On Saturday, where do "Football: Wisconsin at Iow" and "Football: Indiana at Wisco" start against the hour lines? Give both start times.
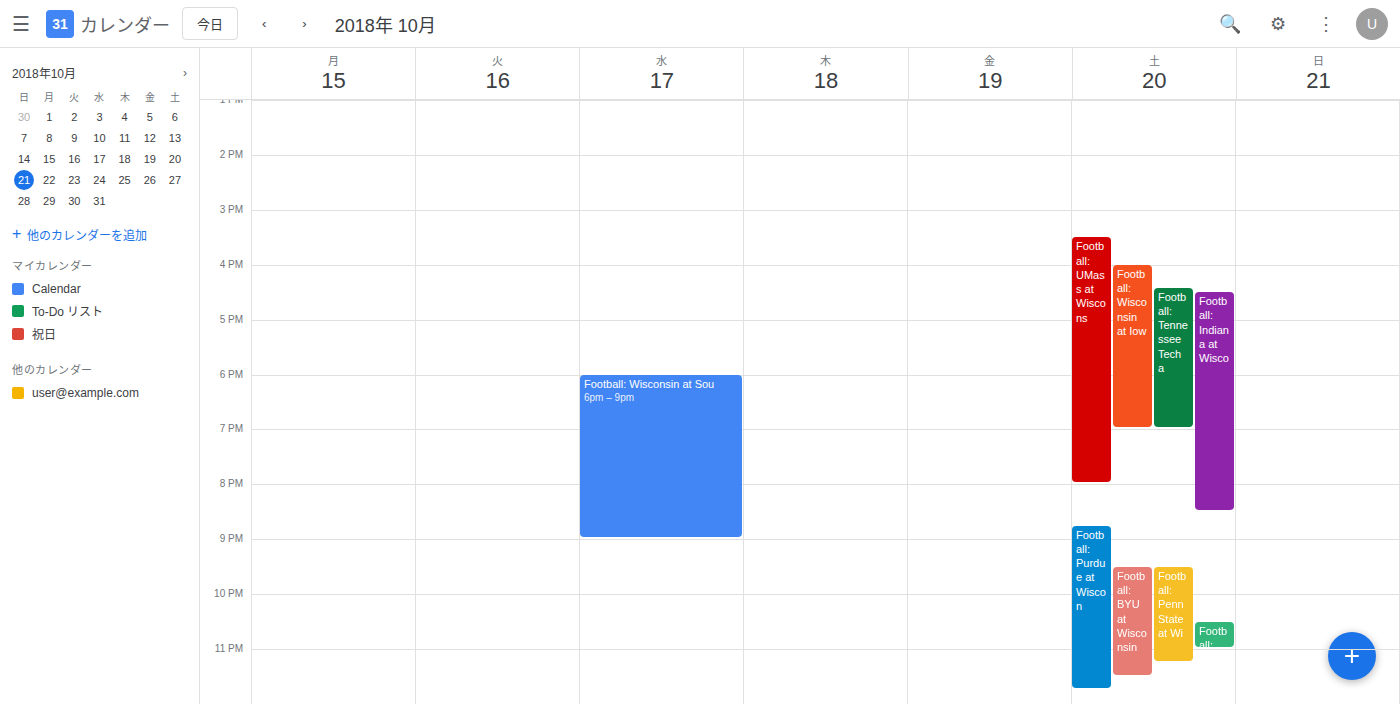
"Football: Wisconsin at Iow": 4:00 PM, exactly on the 4 PM line. "Football: Indiana at Wisco": 4:30 PM, halfway between the 4 PM and 5 PM lines.